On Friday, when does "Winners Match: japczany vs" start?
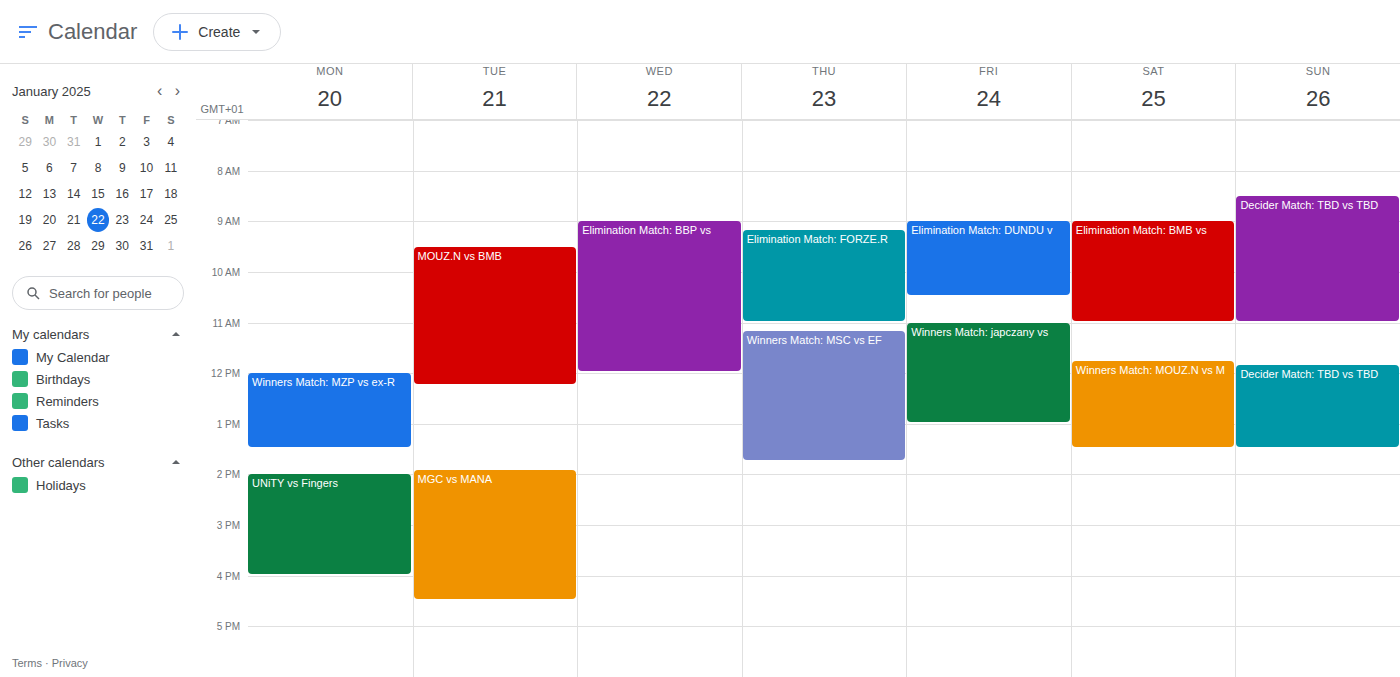
11:00 AM